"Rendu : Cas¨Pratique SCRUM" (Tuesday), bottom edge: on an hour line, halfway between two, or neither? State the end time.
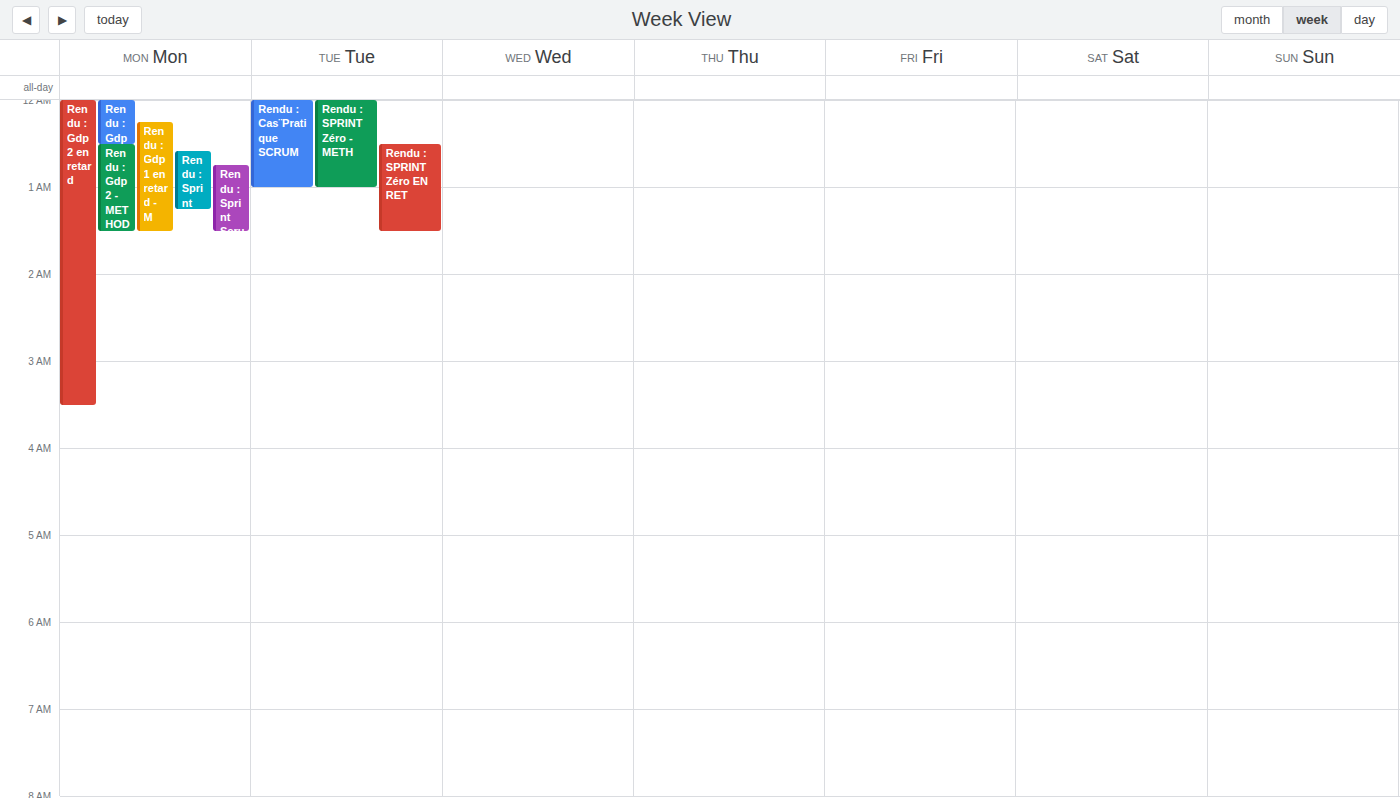
1:00 AM -- exactly on the 1 AM line.